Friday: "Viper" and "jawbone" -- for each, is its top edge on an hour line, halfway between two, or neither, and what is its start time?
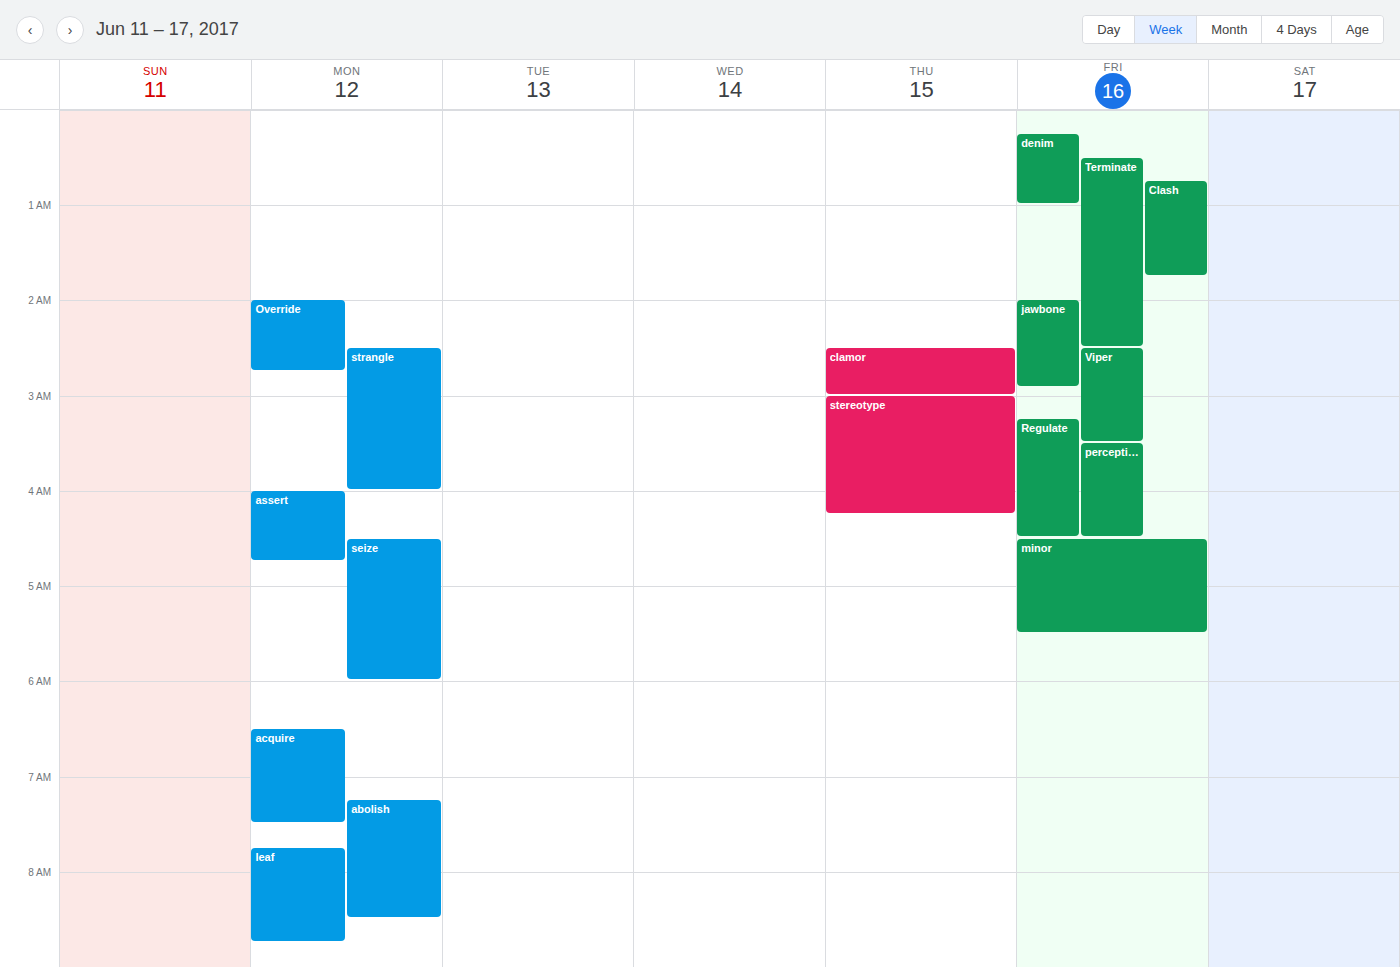
"Viper": 2:30 AM, halfway between the 2 AM and 3 AM lines. "jawbone": 2:00 AM, exactly on the 2 AM line.